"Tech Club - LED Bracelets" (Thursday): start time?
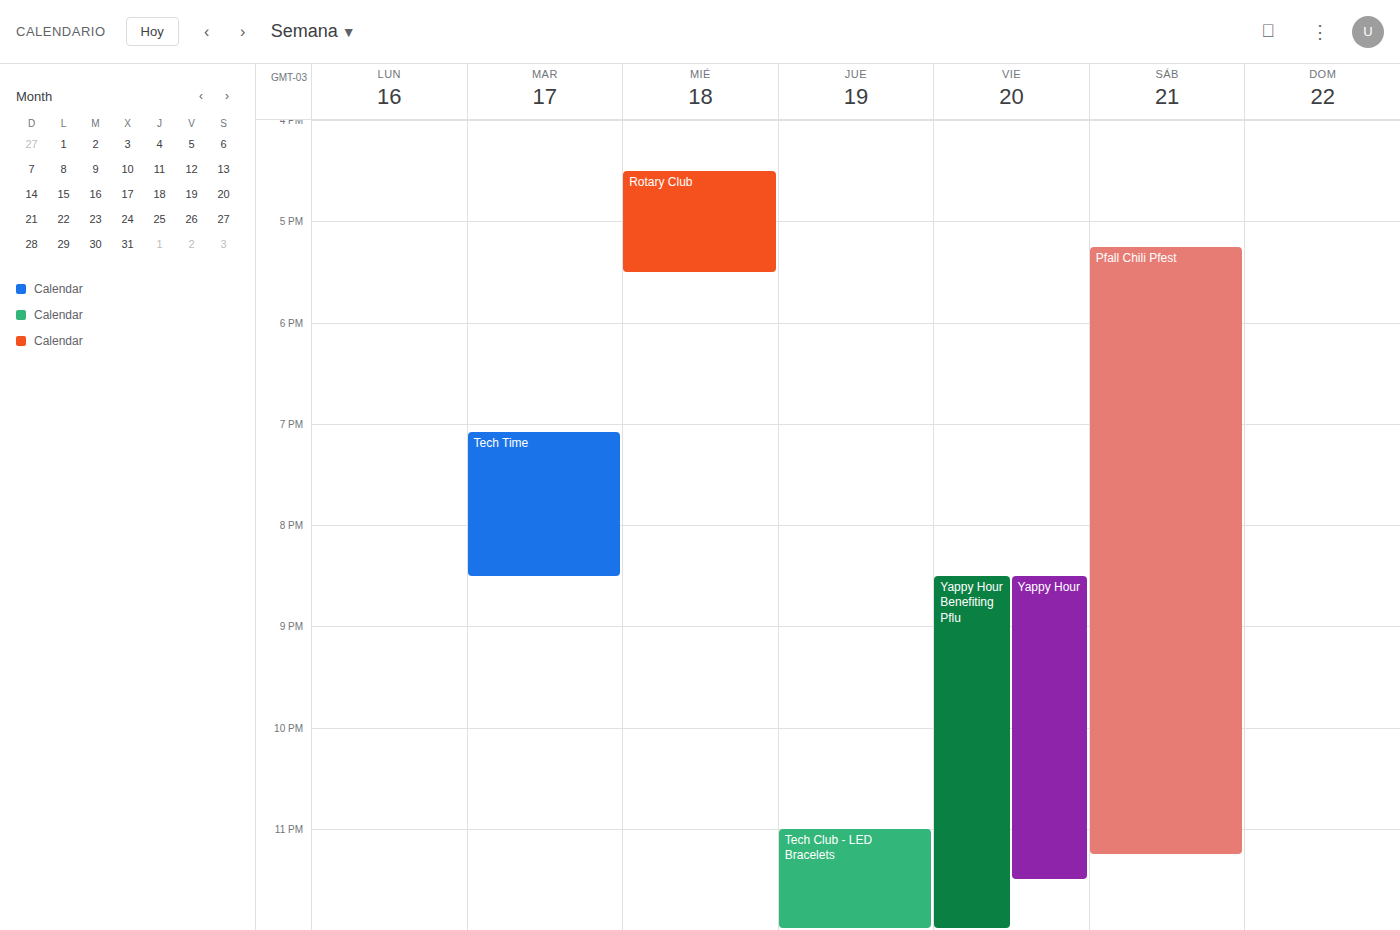
11:00 PM